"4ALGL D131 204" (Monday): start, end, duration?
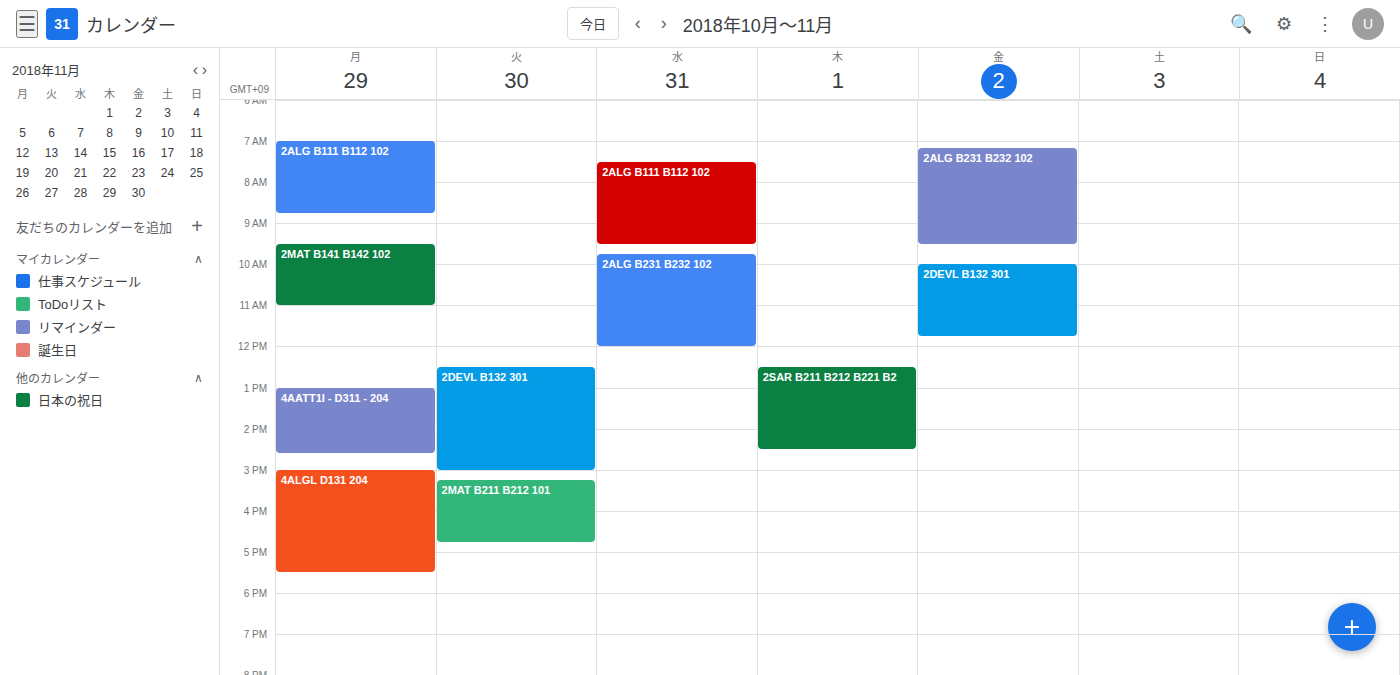
3:00 PM to 5:30 PM, 2 hours 30 minutes